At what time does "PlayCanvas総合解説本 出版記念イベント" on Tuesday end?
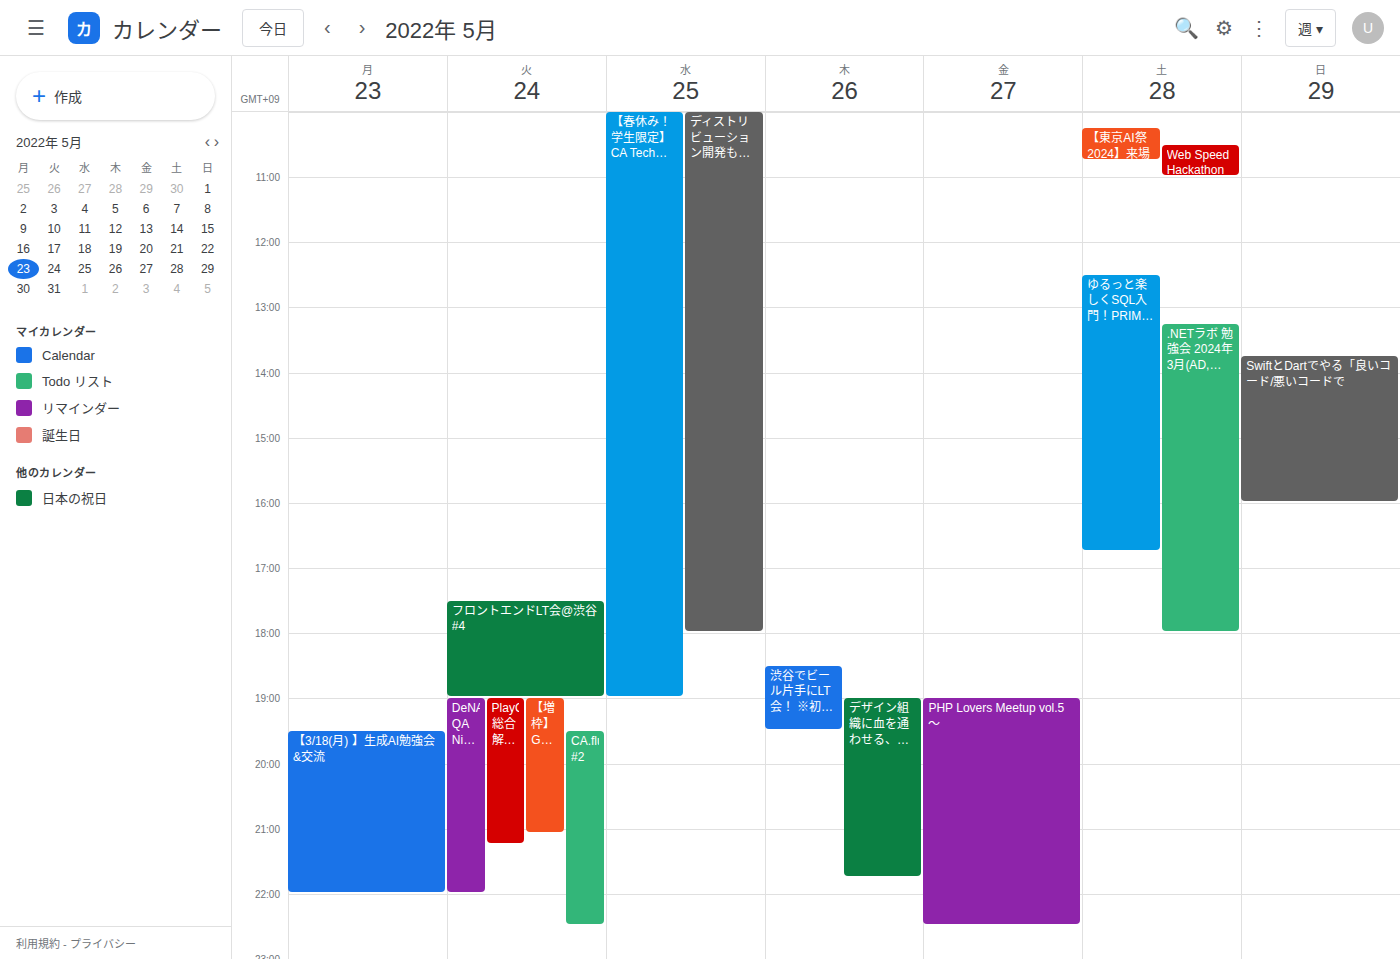
9:15 PM